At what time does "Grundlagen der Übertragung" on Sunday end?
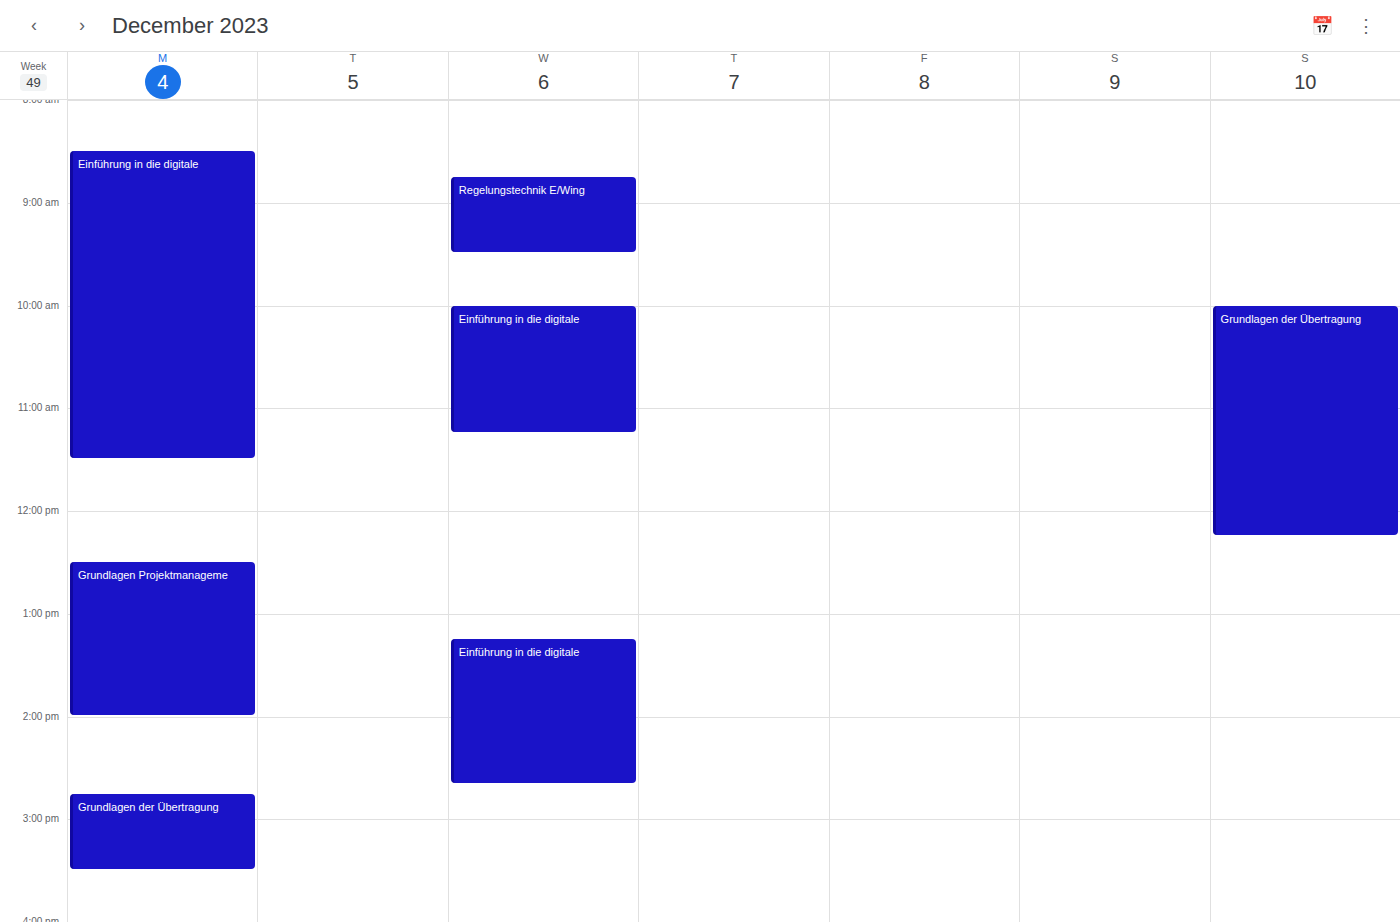
12:15 PM